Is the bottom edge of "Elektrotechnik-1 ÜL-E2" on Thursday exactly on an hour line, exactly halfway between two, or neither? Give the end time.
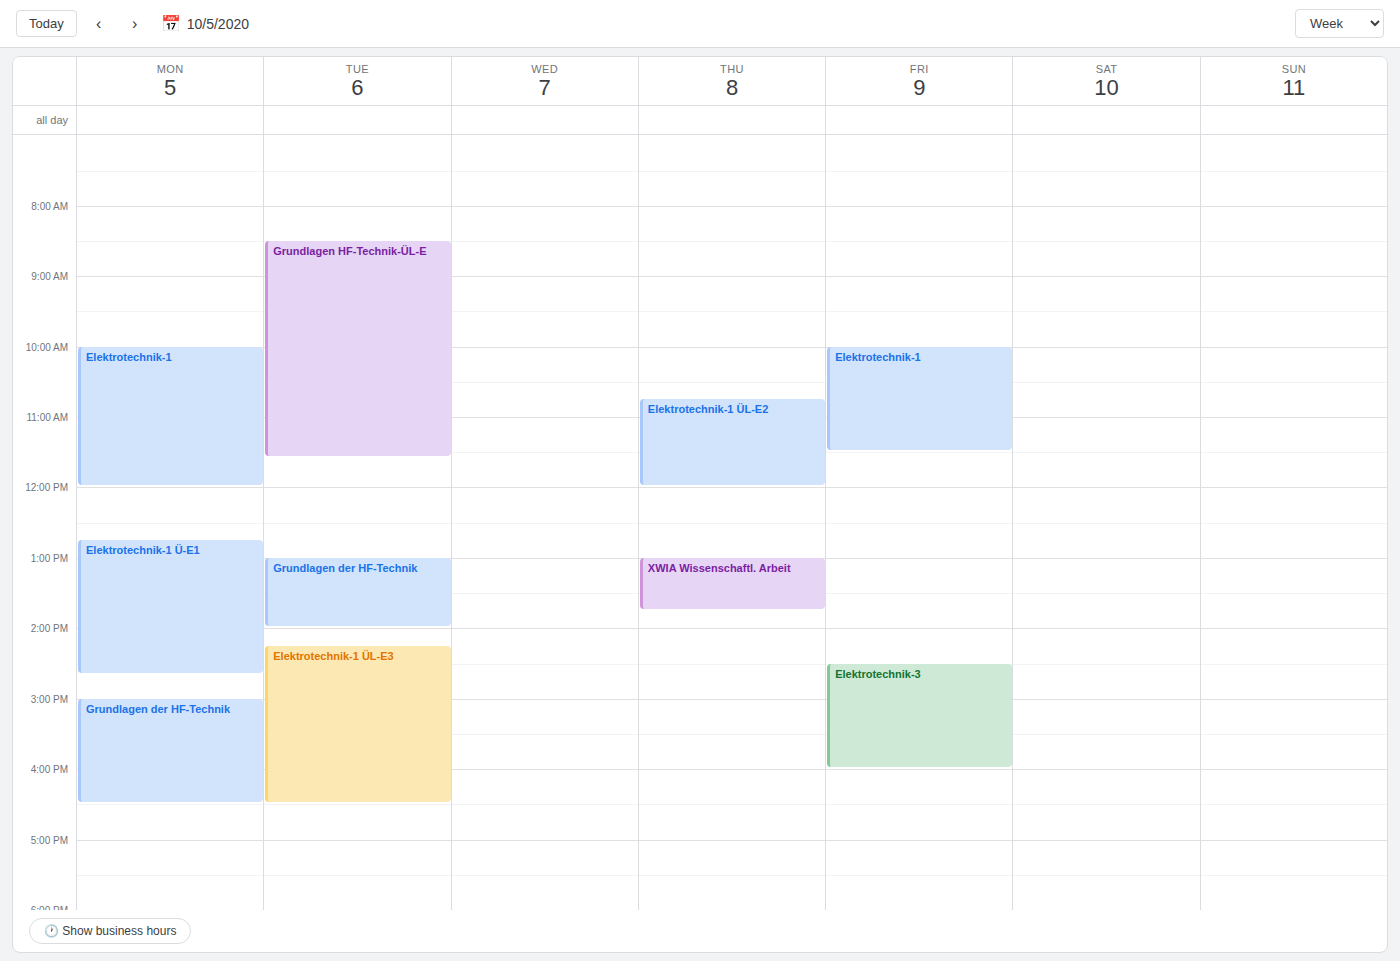
12:00 PM -- exactly on the 12 PM line.